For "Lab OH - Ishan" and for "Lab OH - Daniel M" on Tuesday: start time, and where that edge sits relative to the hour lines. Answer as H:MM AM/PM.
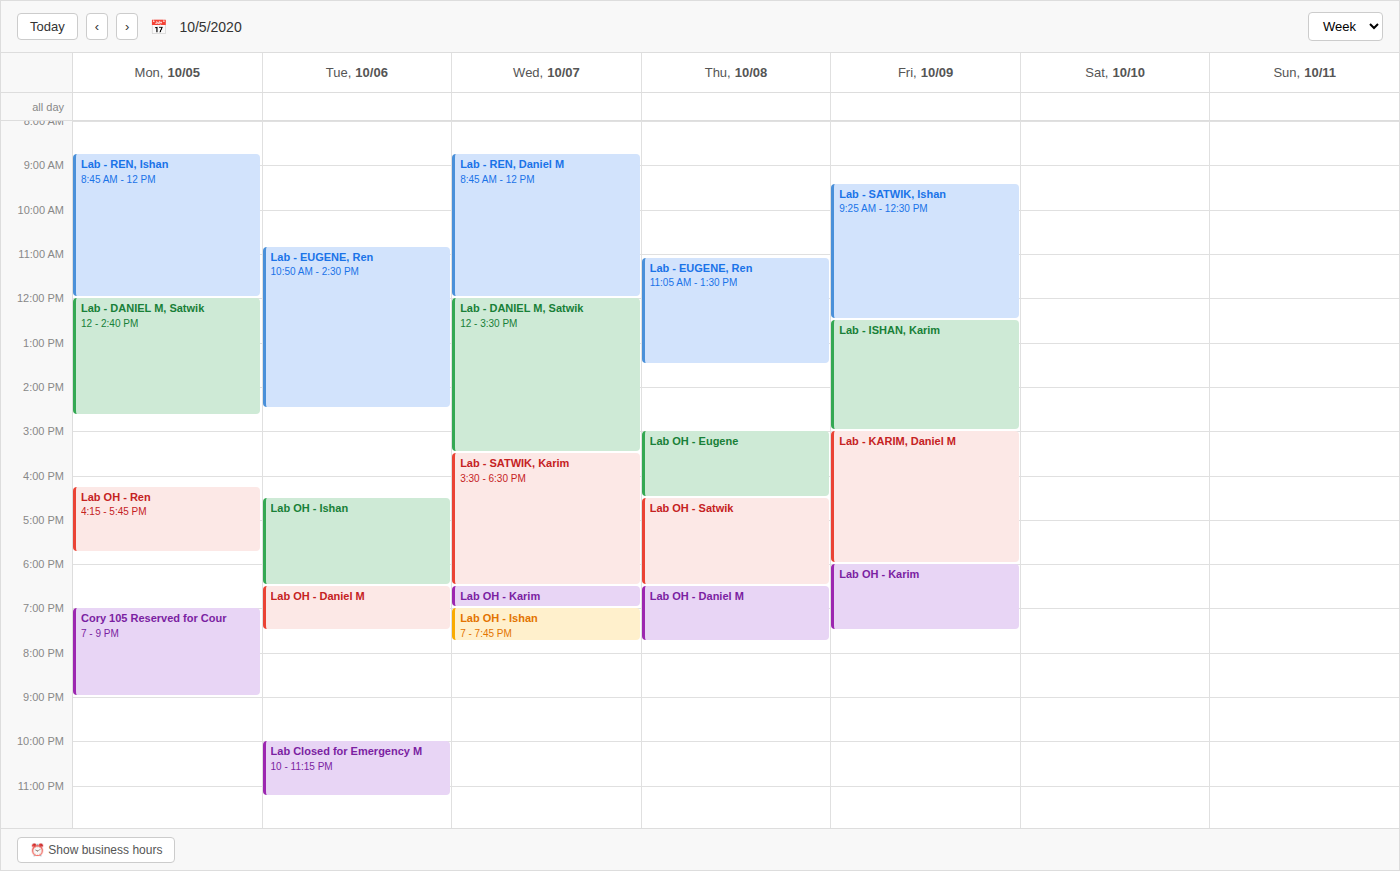
"Lab OH - Ishan": 4:30 PM, halfway between the 4 PM and 5 PM lines. "Lab OH - Daniel M": 6:30 PM, halfway between the 6 PM and 7 PM lines.